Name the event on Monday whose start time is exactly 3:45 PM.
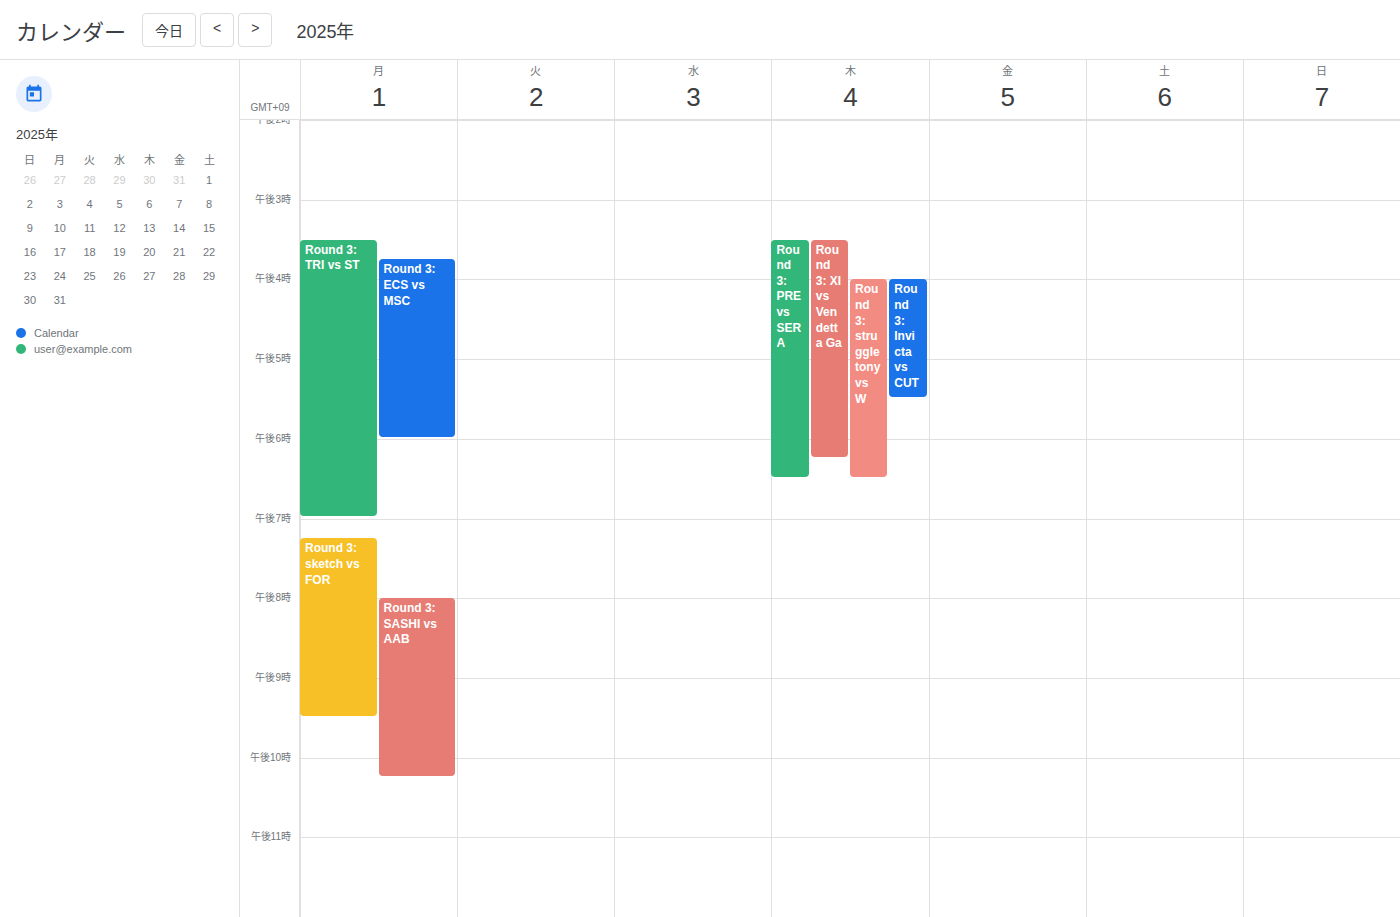
"Round 3: ECS vs MSC"